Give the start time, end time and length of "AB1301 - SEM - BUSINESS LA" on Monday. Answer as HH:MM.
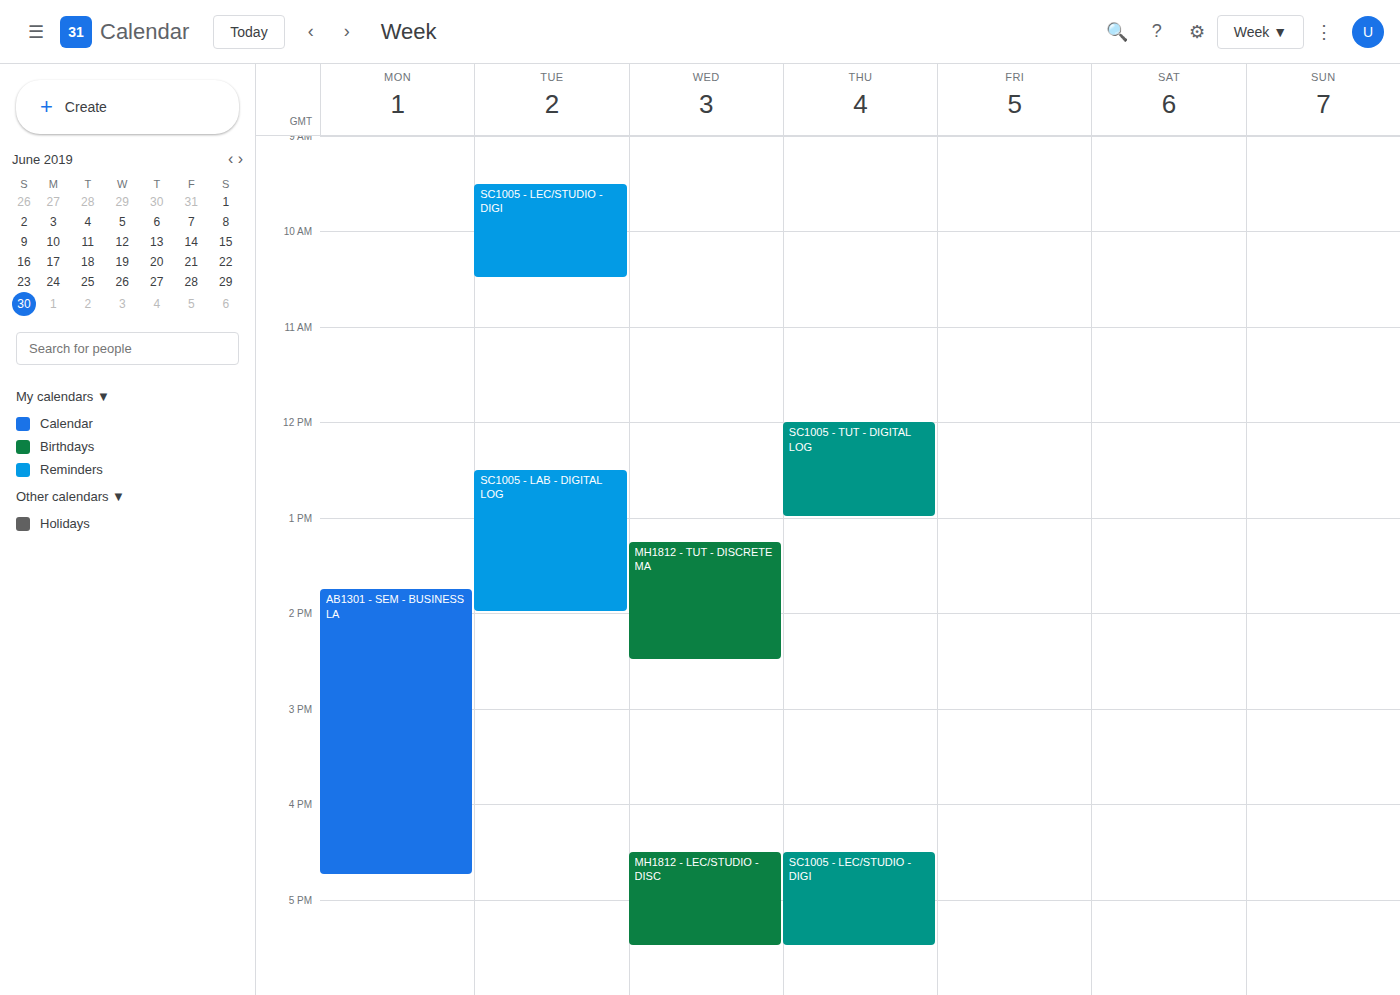
13:45 to 16:45, 3 hours